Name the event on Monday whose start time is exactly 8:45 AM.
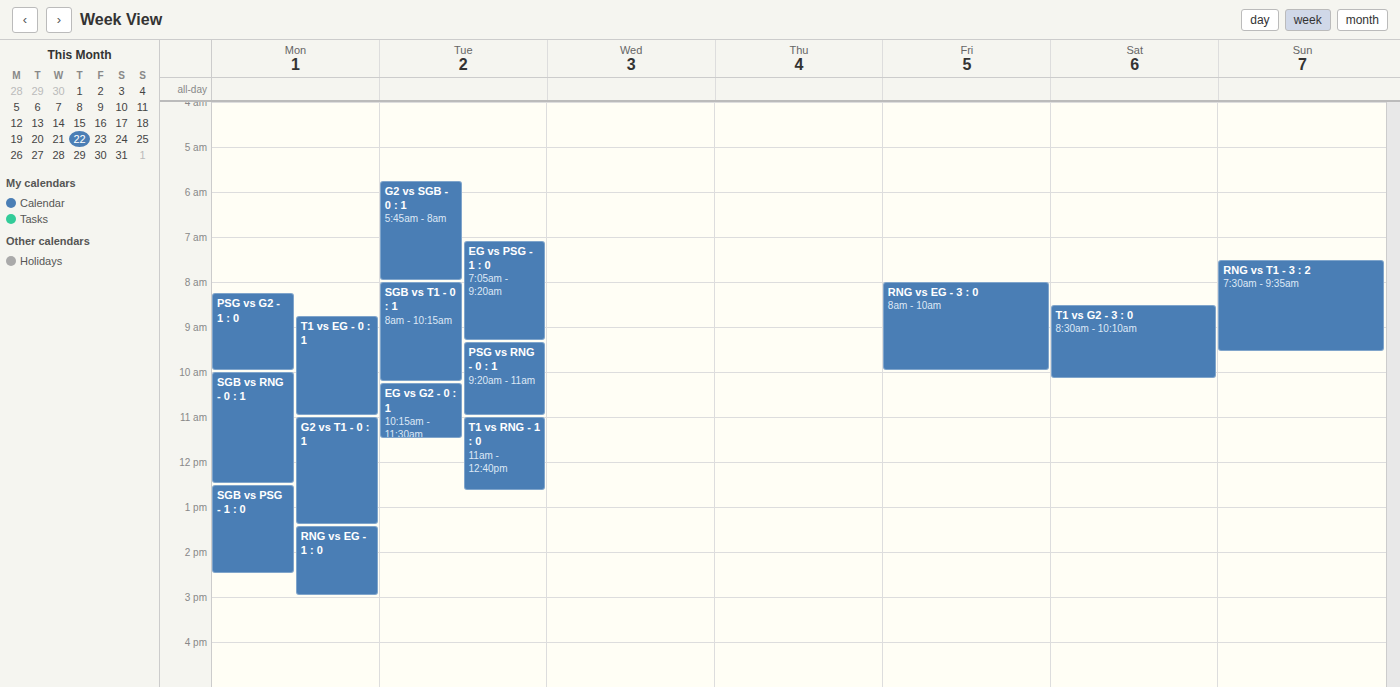
"T1 vs EG - 0 : 1"